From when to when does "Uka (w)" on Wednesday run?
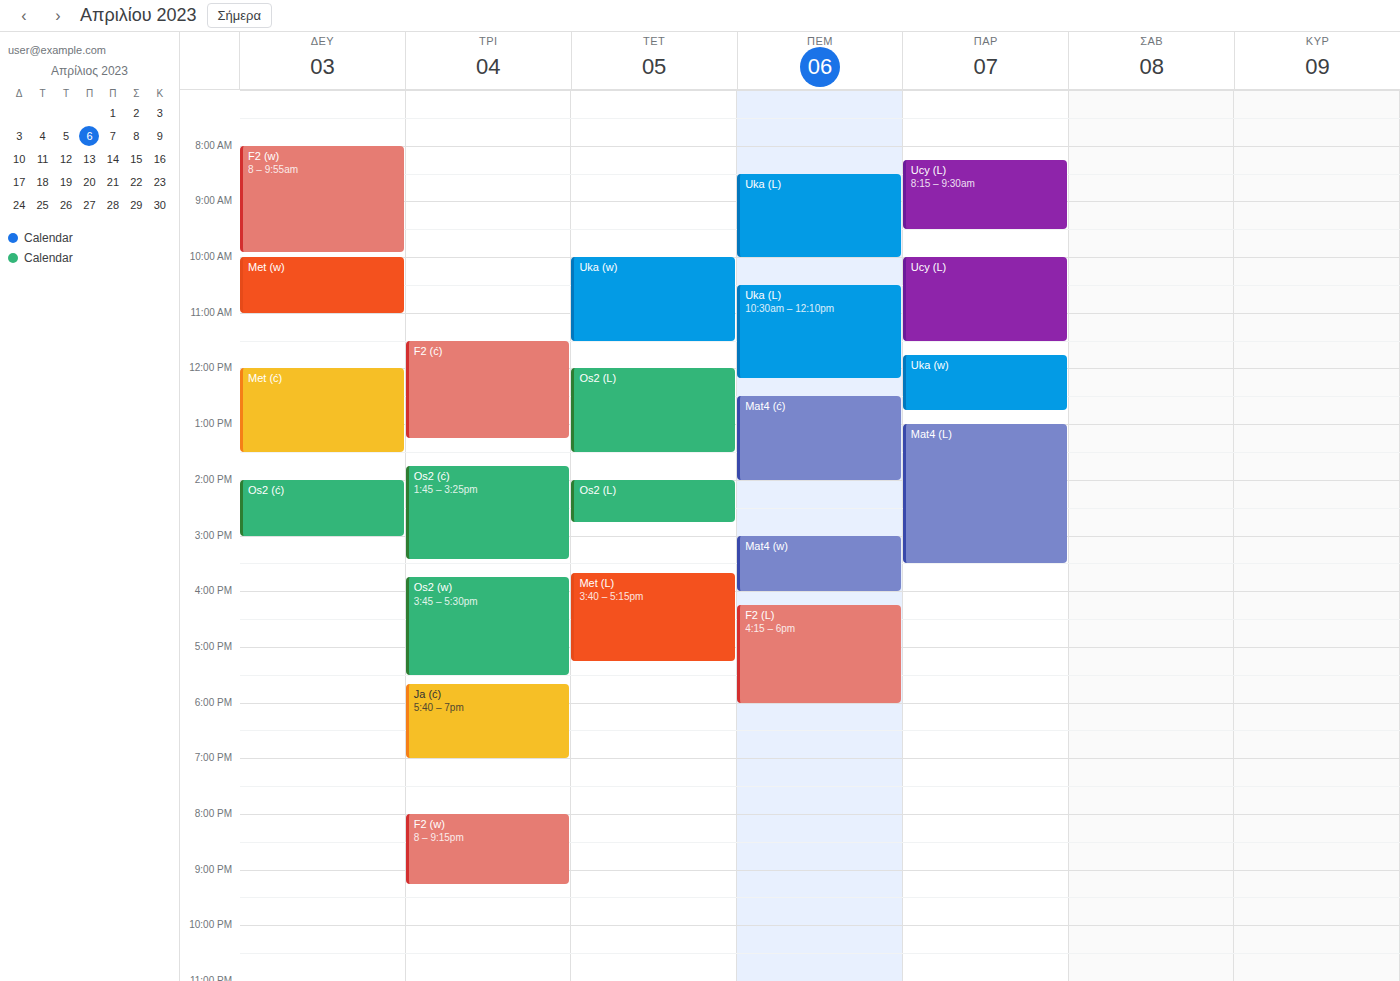
10:00 AM to 11:30 AM